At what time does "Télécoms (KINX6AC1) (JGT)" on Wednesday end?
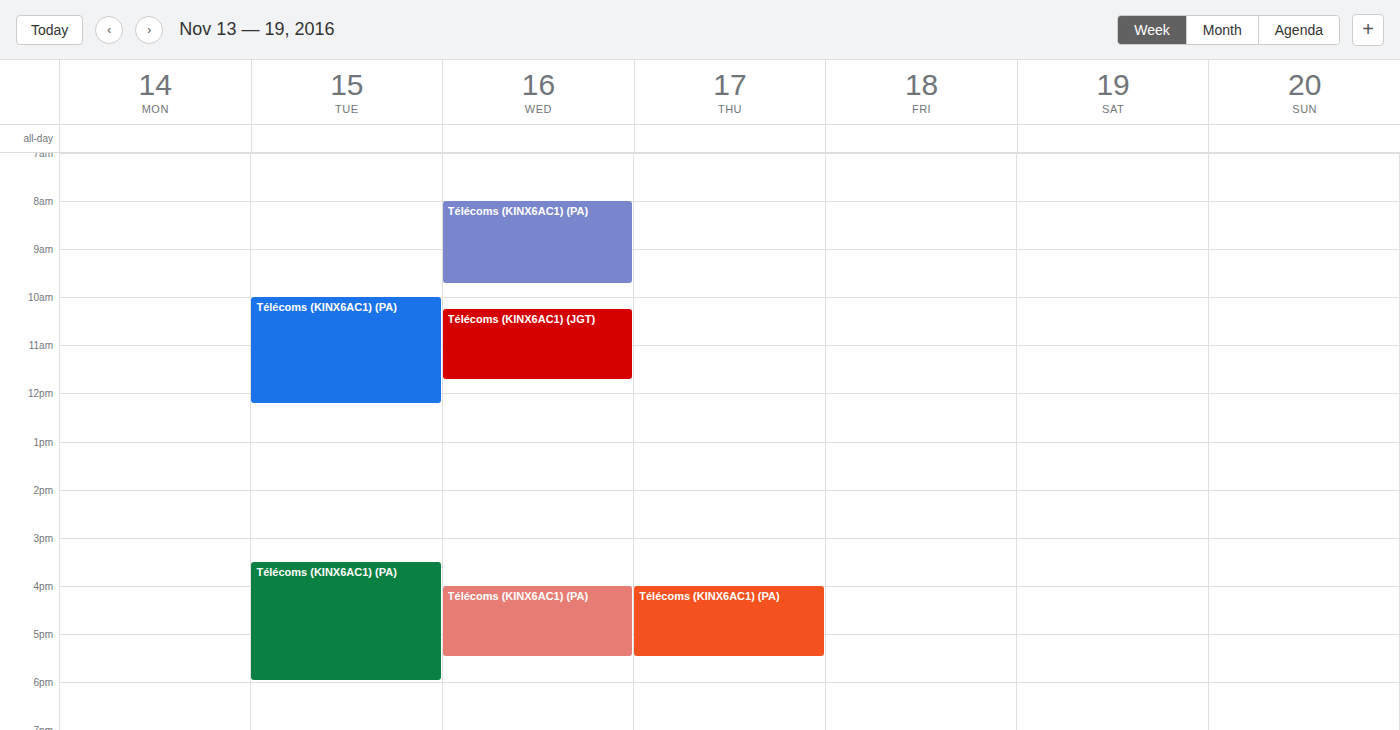
11:45 AM